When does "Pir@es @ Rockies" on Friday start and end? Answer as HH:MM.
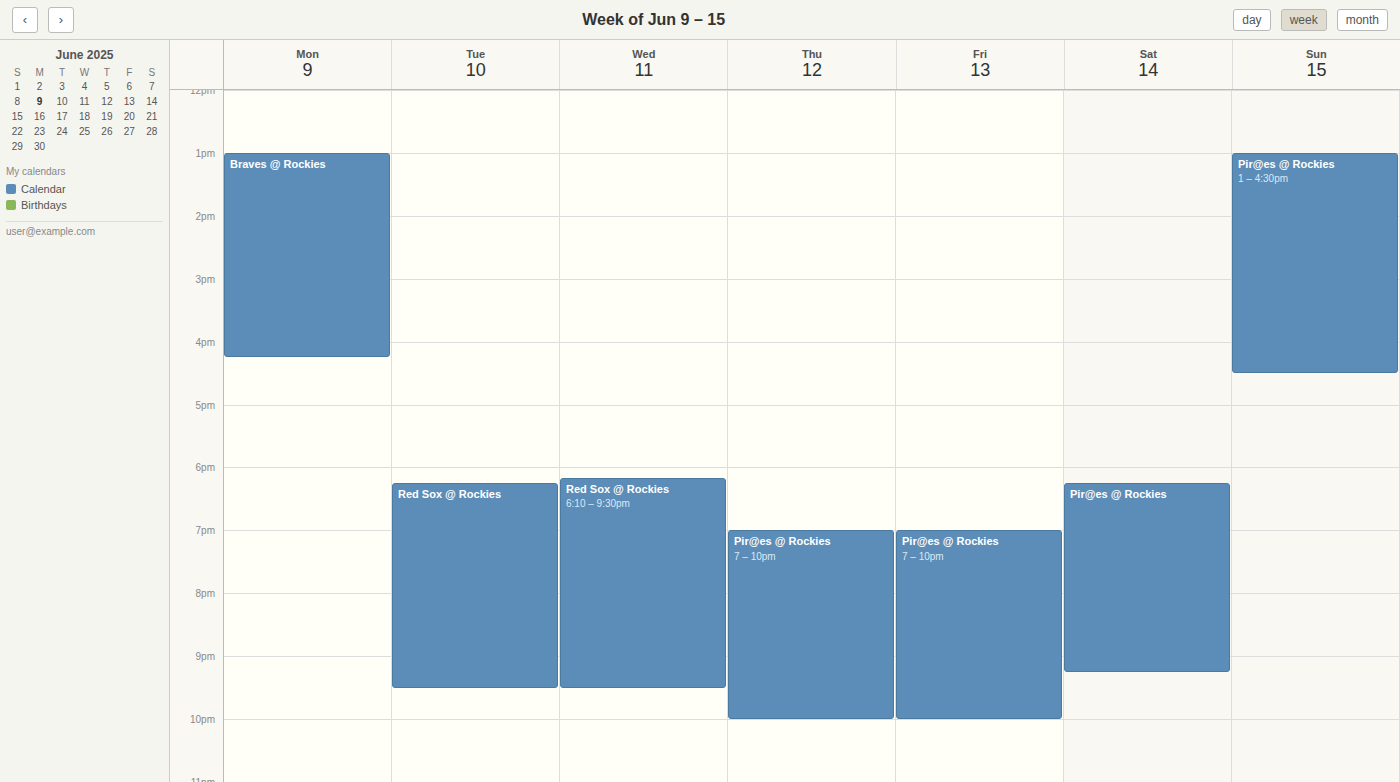
19:00 to 22:00